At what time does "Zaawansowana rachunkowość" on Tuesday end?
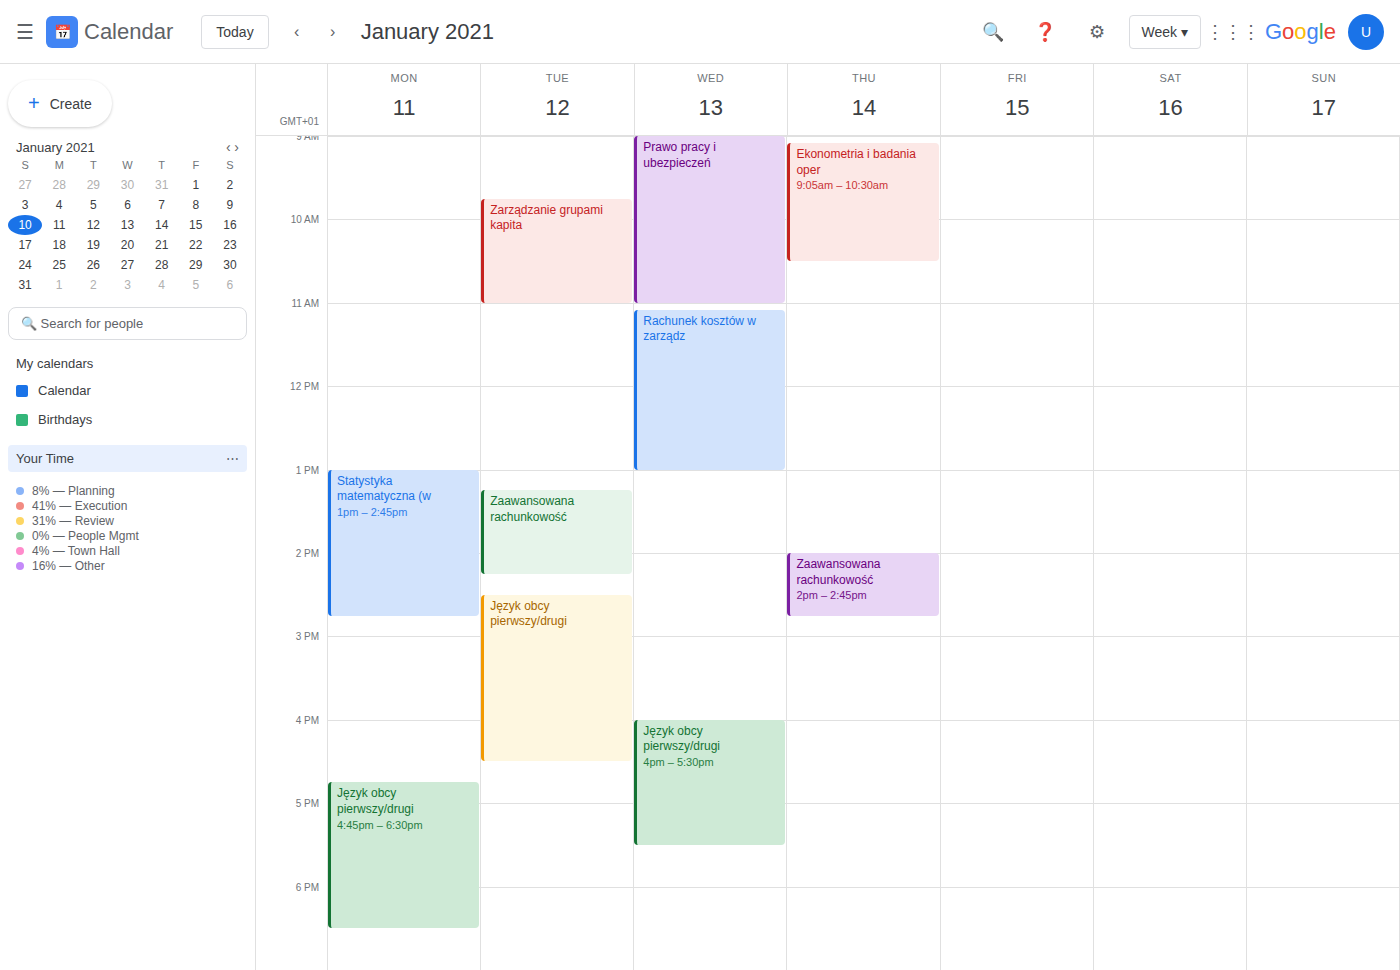
14:15